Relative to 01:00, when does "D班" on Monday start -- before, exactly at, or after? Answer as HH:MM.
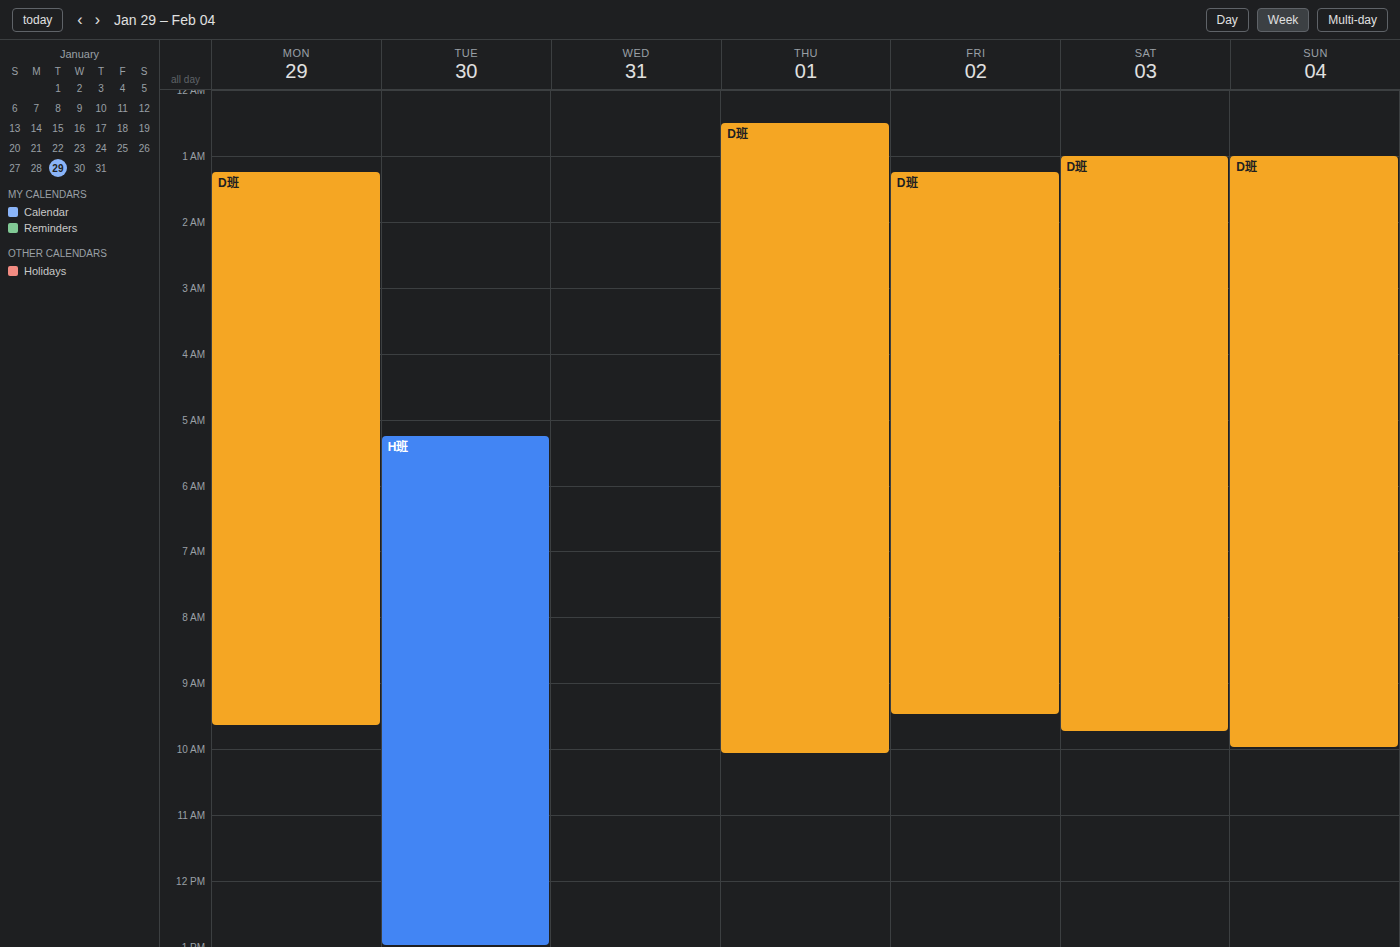
01:15 -- after 01:00, 15 minutes below the 01:00 line.